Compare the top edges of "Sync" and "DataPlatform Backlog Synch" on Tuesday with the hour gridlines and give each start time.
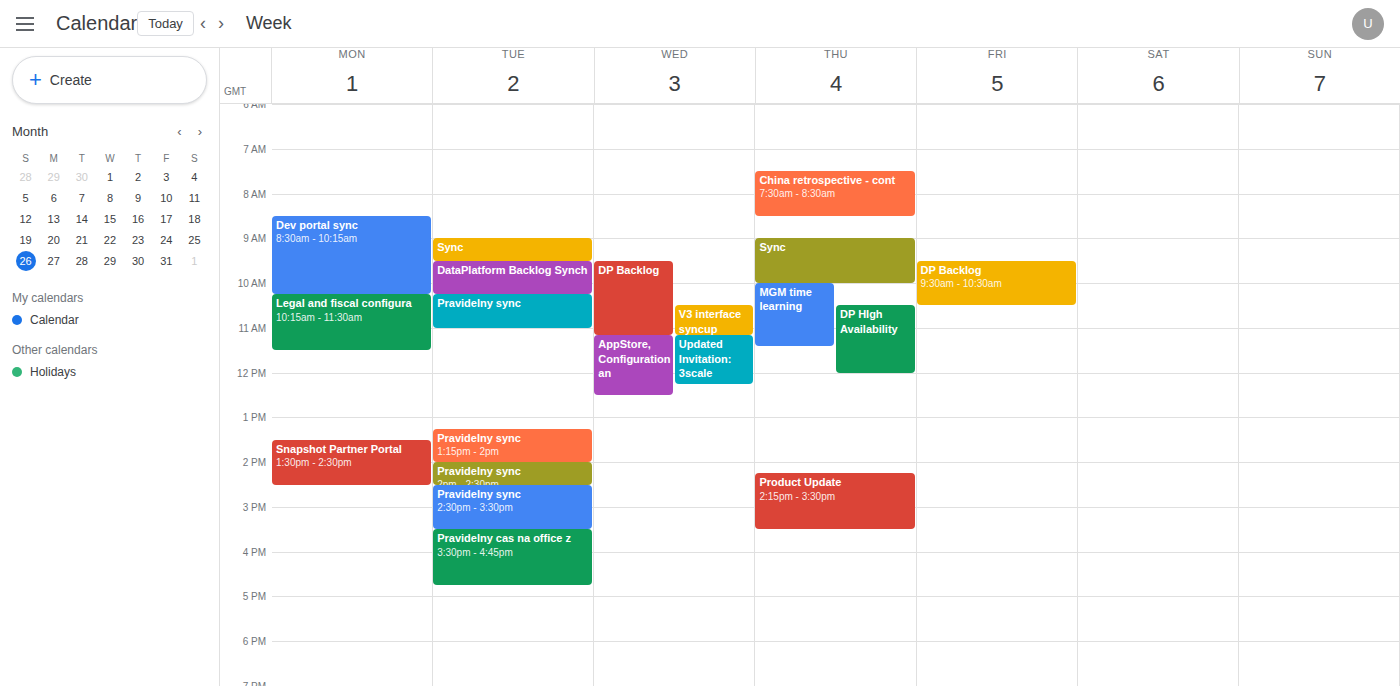
"Sync": 9:00 AM, exactly on the 9 AM line. "DataPlatform Backlog Synch": 9:30 AM, halfway between the 9 AM and 10 AM lines.